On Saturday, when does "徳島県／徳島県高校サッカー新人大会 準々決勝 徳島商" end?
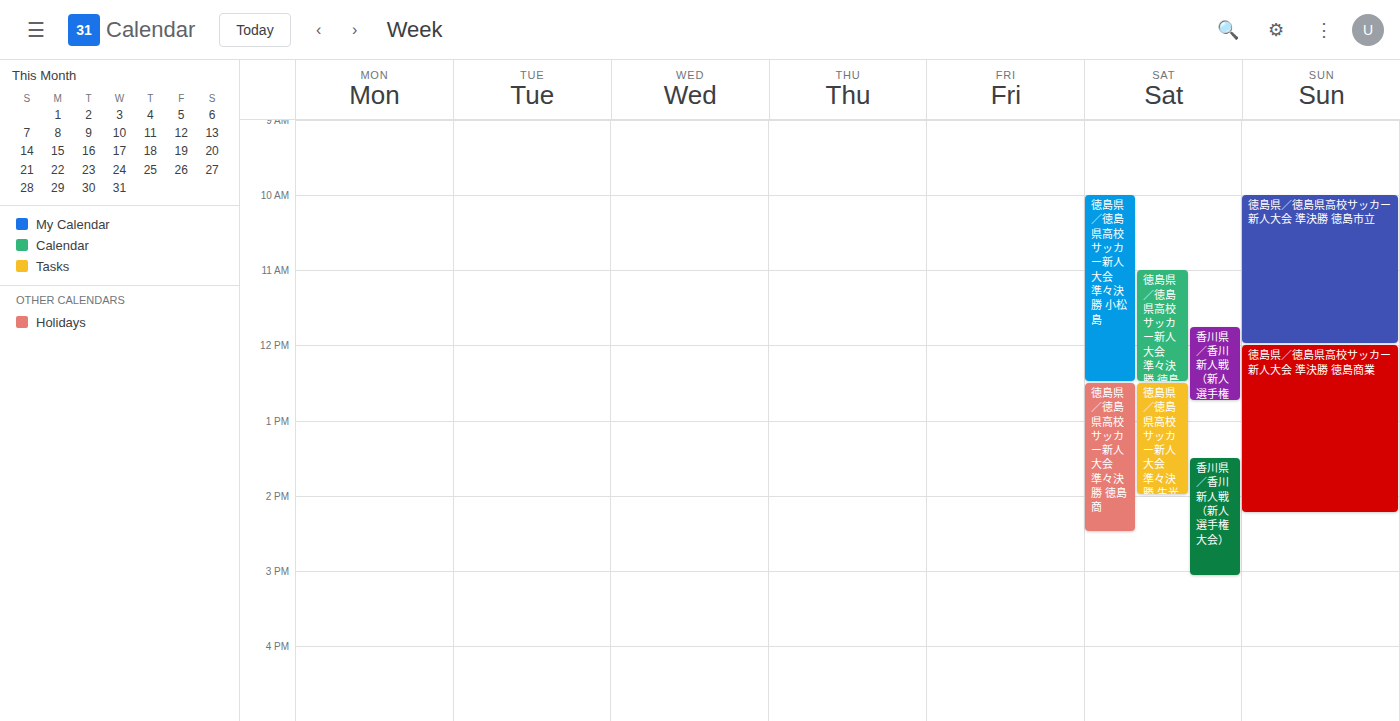
2:30 PM